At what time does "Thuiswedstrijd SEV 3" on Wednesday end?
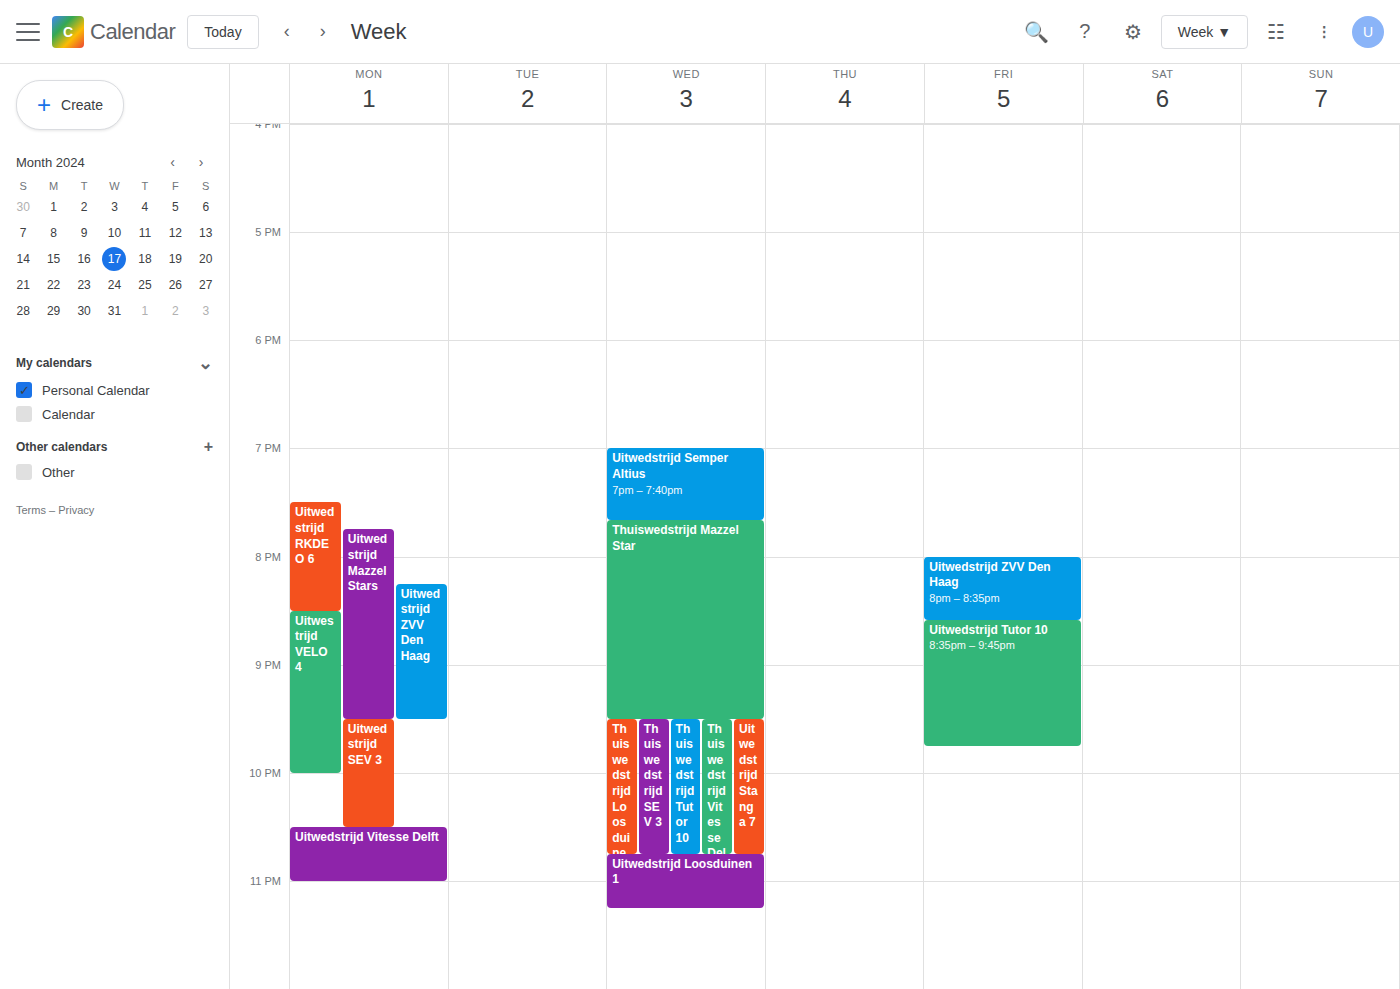
10:45 PM